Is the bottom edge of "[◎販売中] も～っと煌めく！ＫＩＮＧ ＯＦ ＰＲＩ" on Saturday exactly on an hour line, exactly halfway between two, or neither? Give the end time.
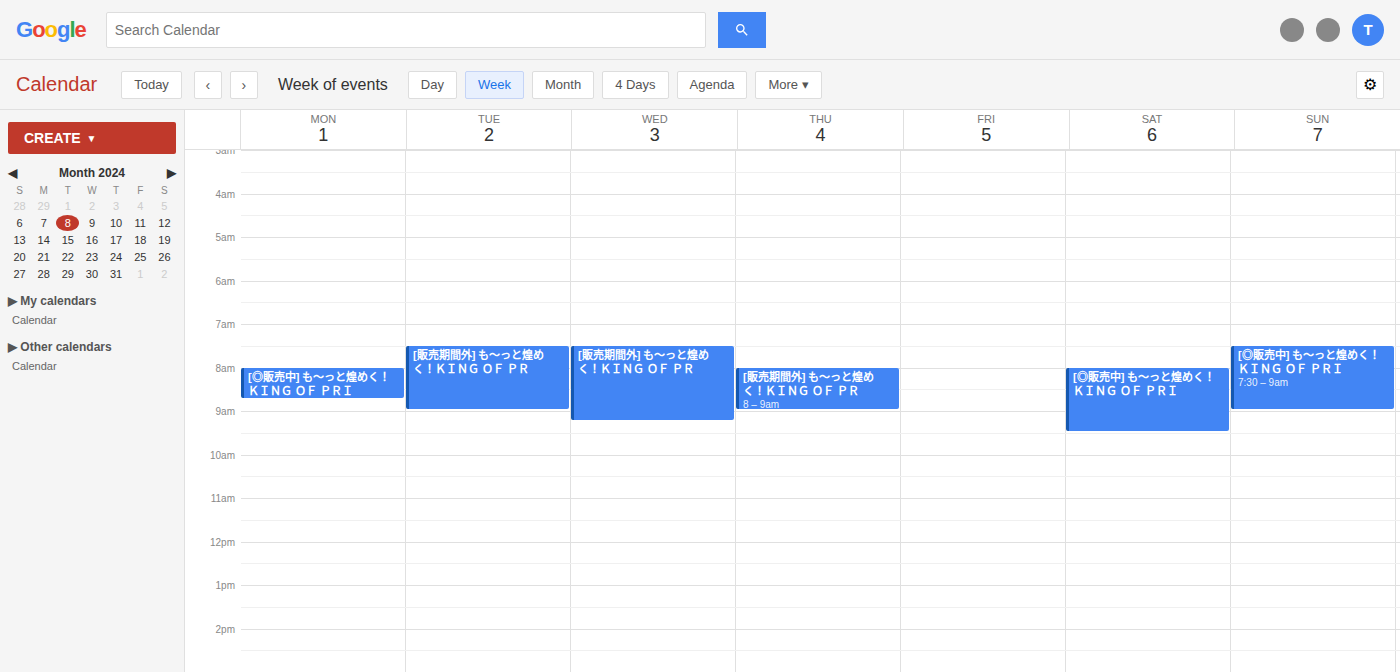
9:30 AM -- halfway between the 9 AM and 10 AM lines.